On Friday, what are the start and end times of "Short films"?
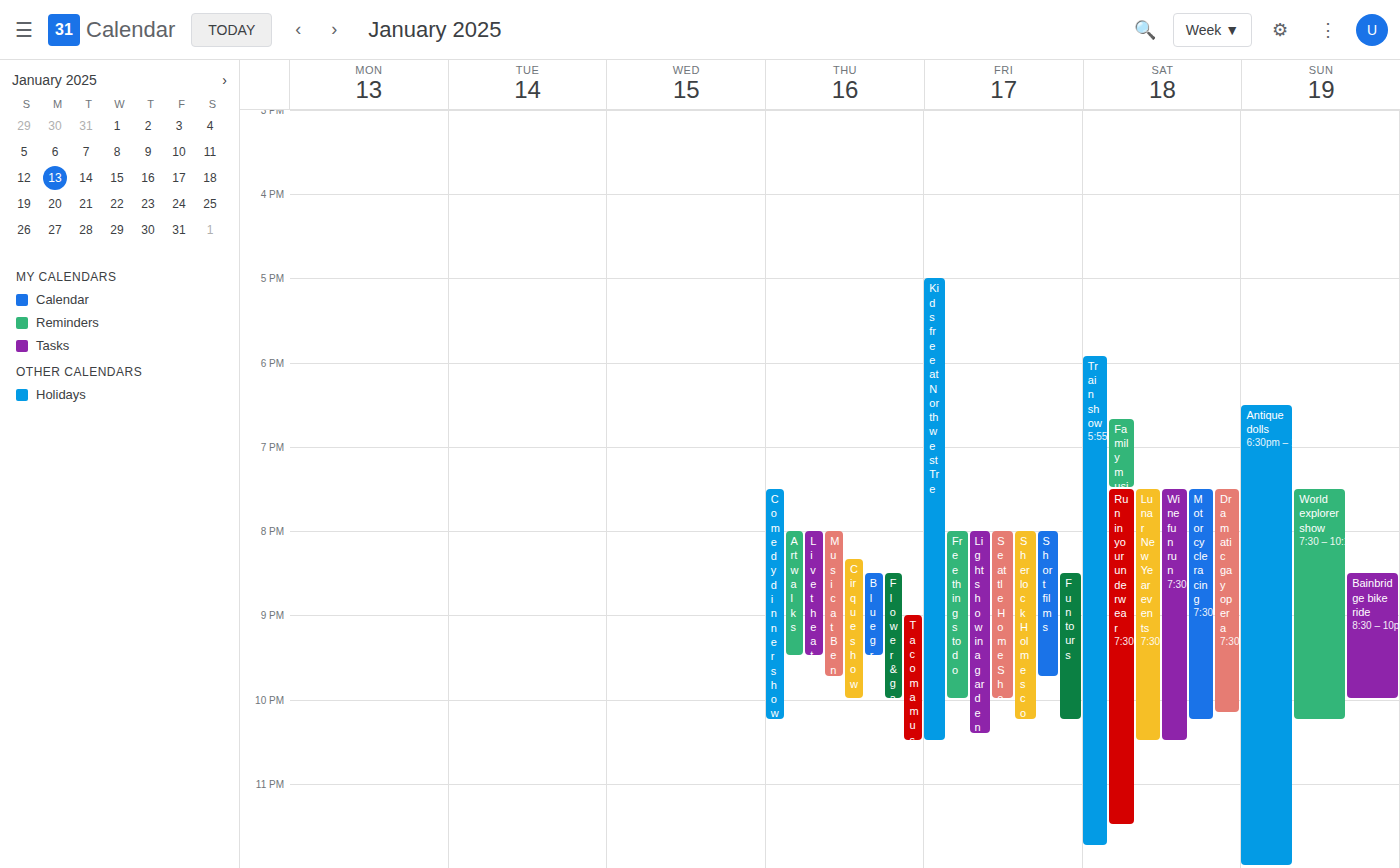
8:00 PM to 9:45 PM